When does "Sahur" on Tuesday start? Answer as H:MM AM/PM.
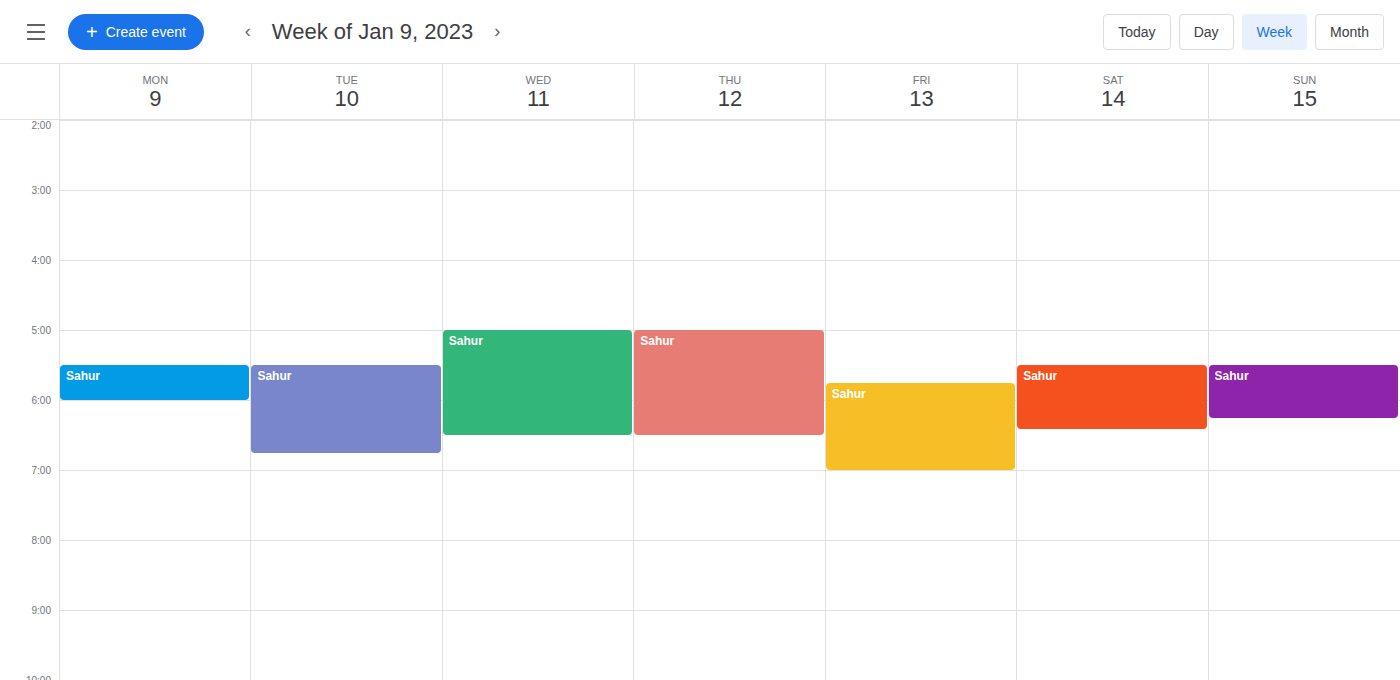
5:30 AM